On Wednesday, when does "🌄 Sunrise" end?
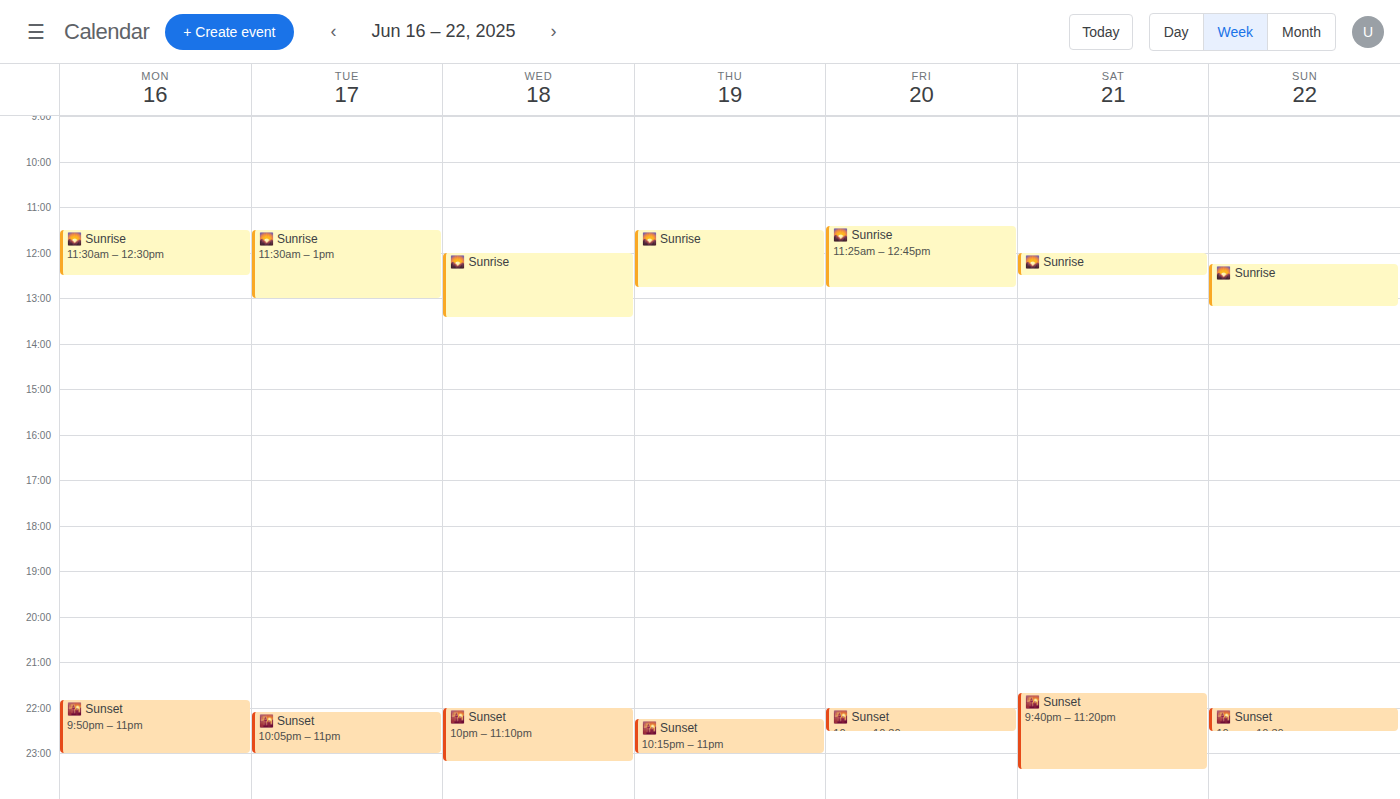
1:25 PM